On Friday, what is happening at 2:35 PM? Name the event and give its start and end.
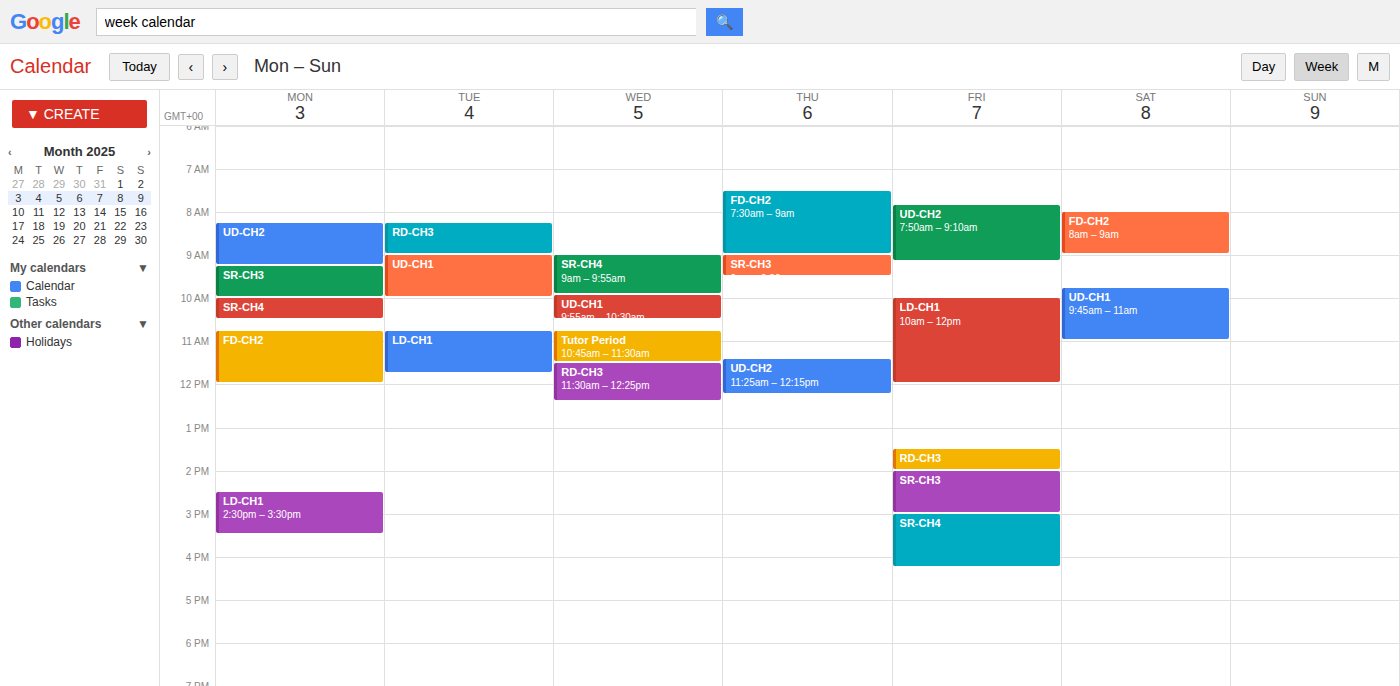
"SR-CH3", 2:00 PM to 3:00 PM